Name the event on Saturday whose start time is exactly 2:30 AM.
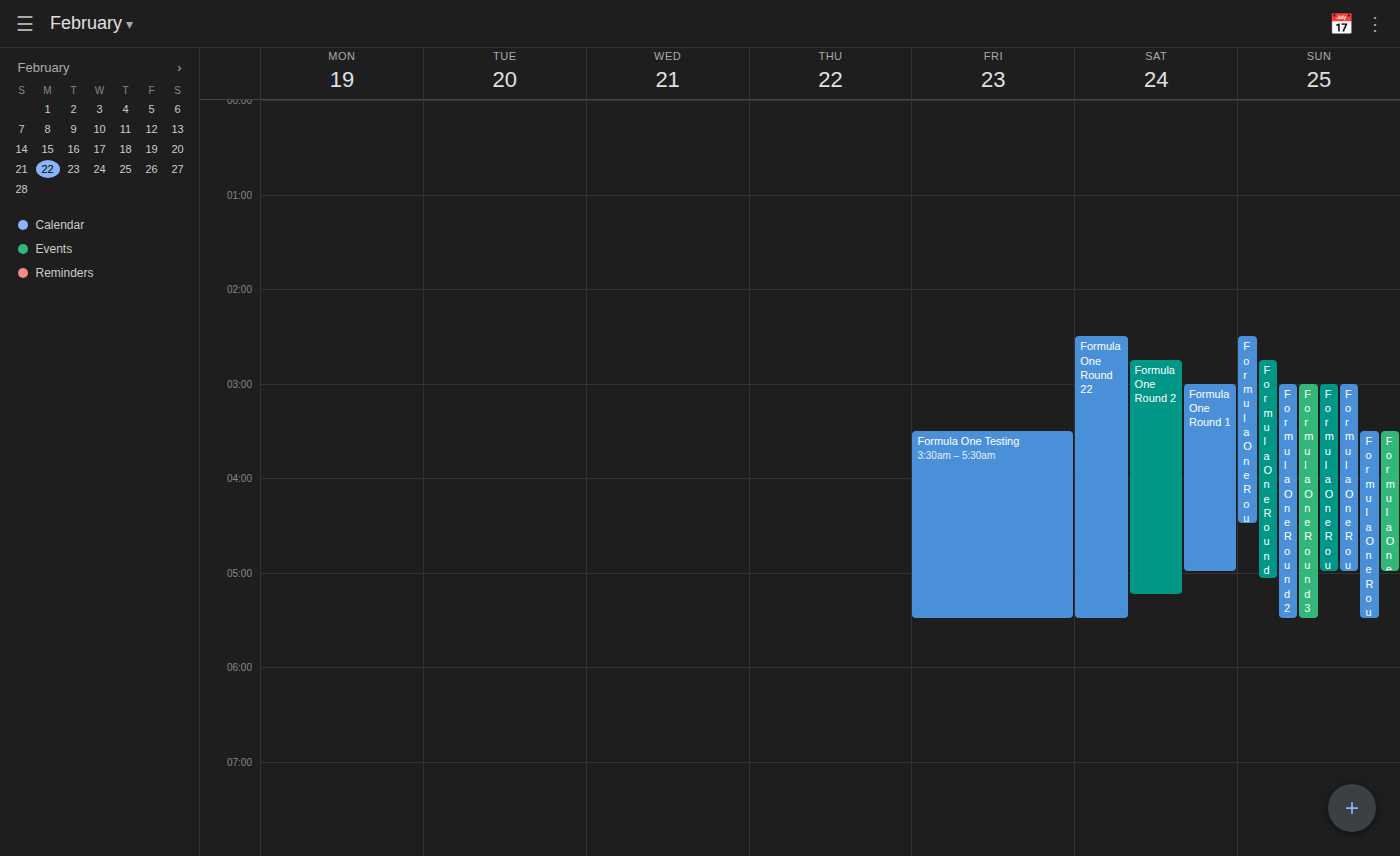
"Formula One Round 22"